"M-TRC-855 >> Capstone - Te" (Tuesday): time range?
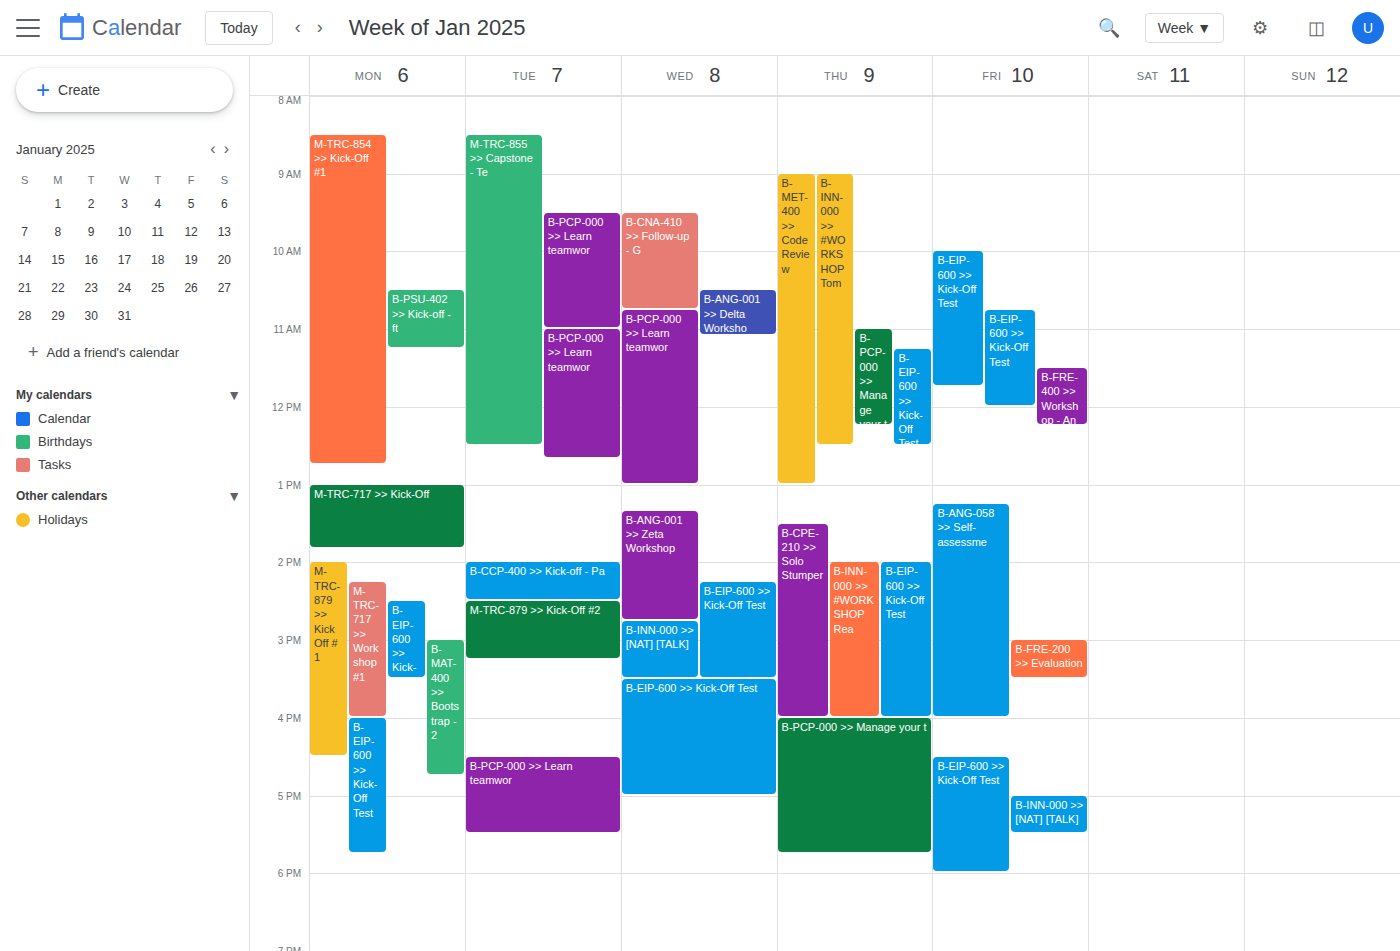
8:30 AM to 12:30 PM